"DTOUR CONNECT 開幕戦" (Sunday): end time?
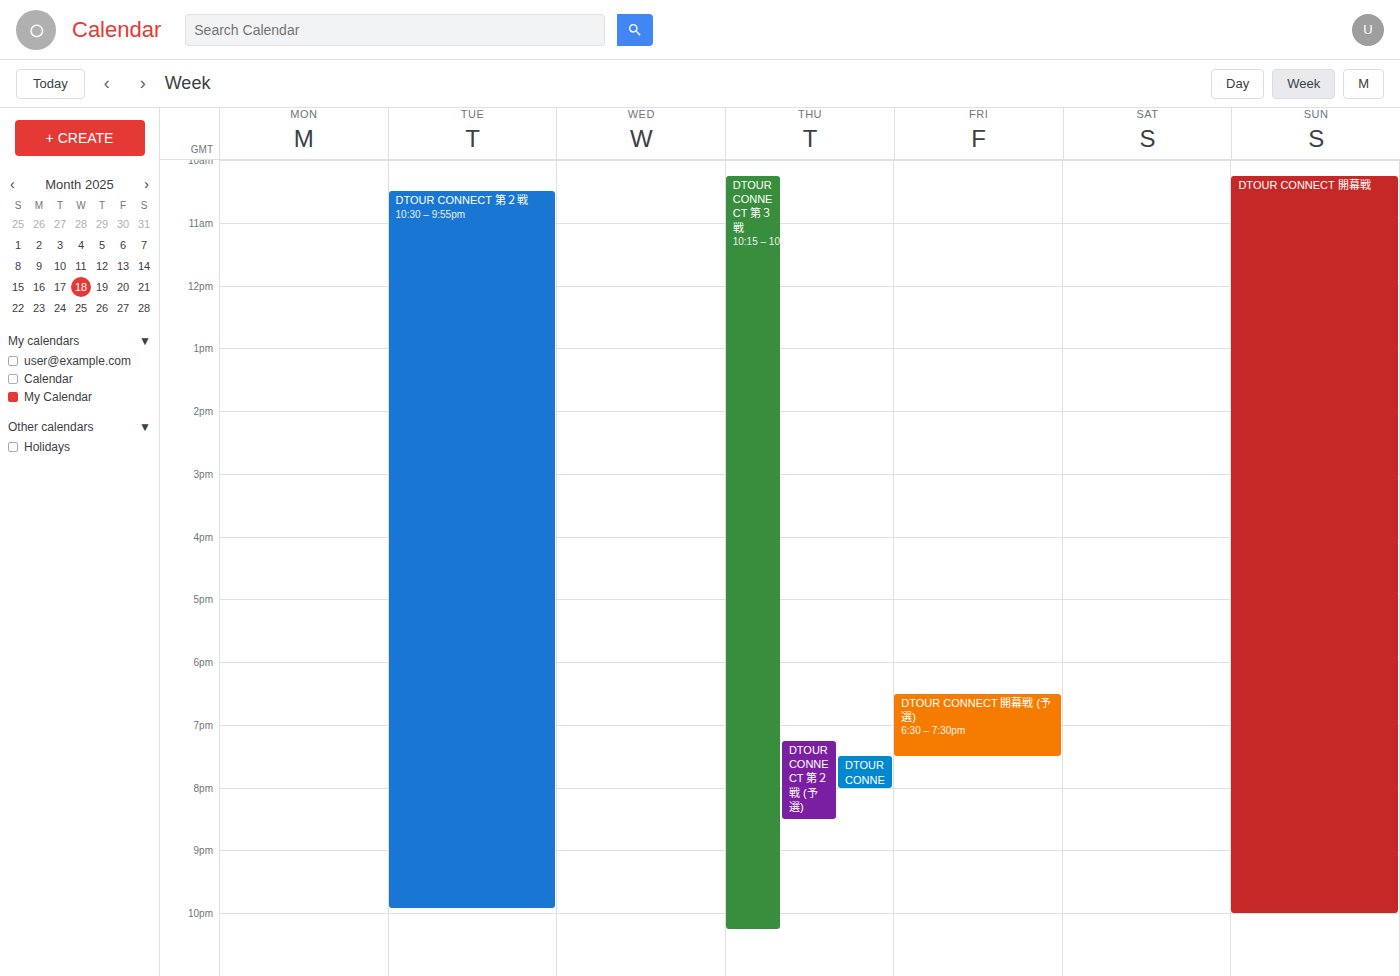
10:00 PM